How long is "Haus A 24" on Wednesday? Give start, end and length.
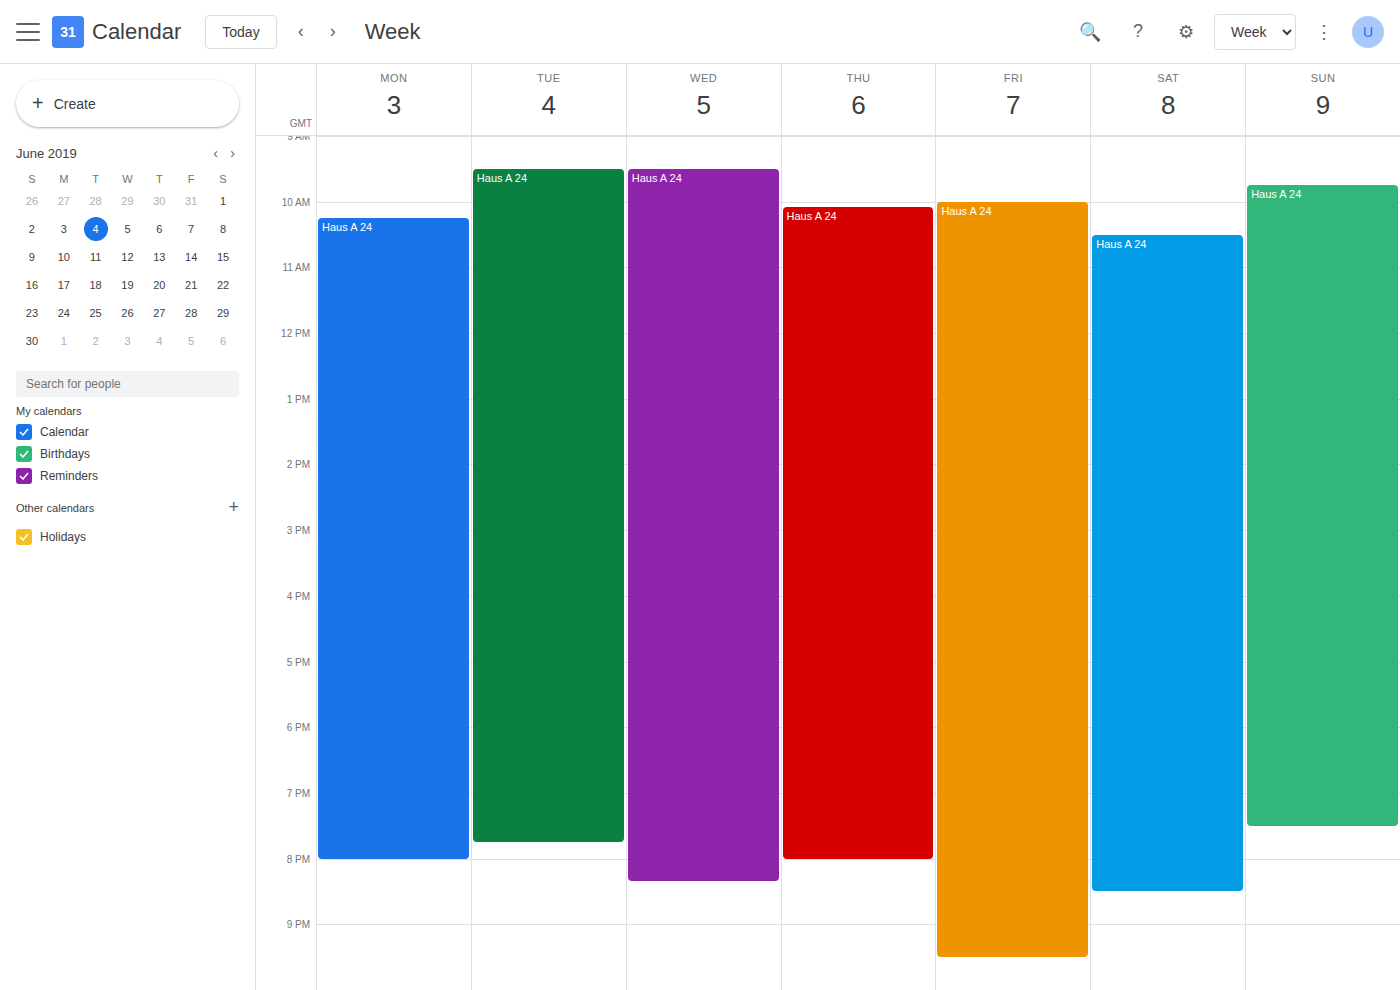
9:30 AM to 8:20 PM, 10 hours 50 minutes